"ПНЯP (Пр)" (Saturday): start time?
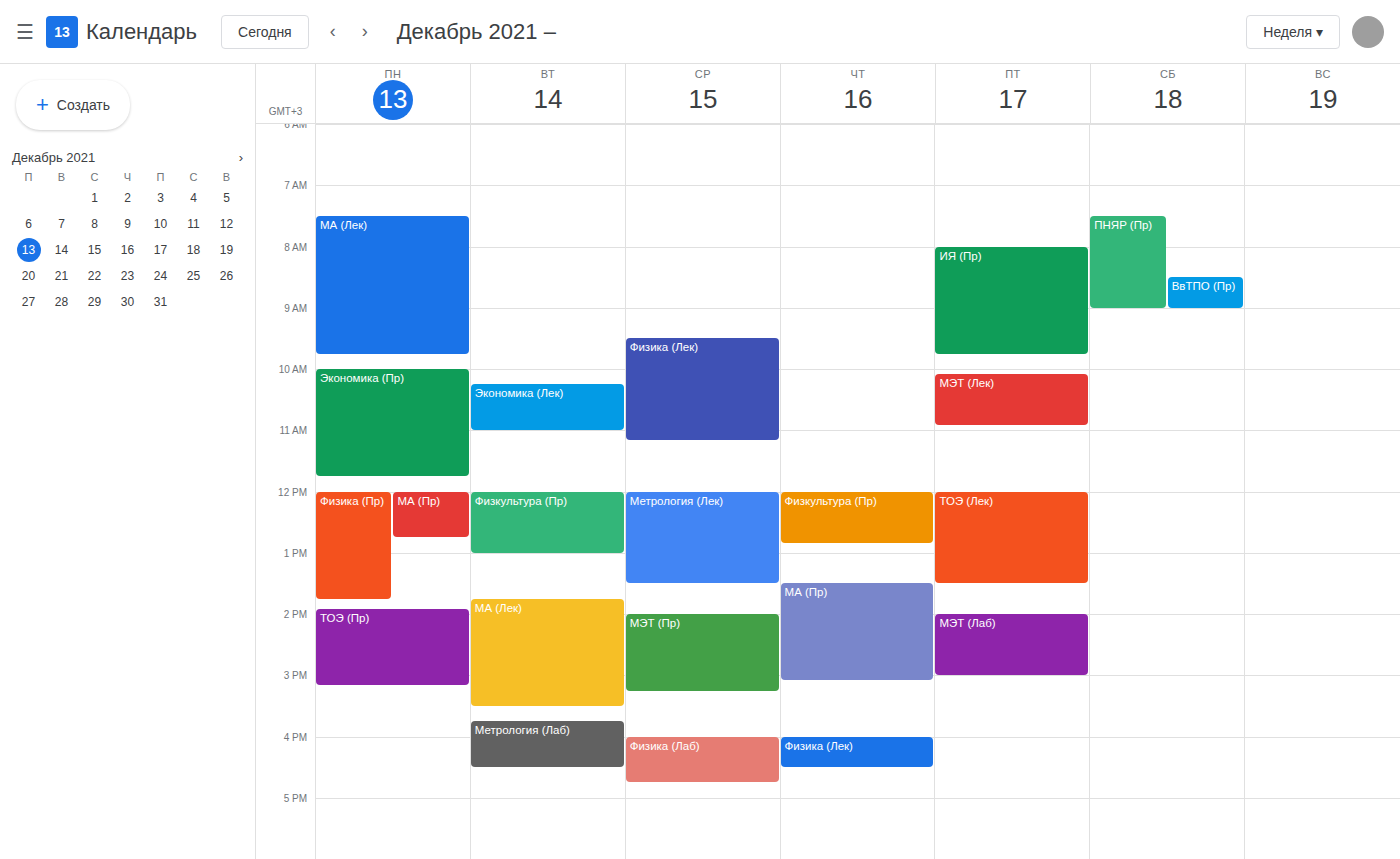
7:30 AM